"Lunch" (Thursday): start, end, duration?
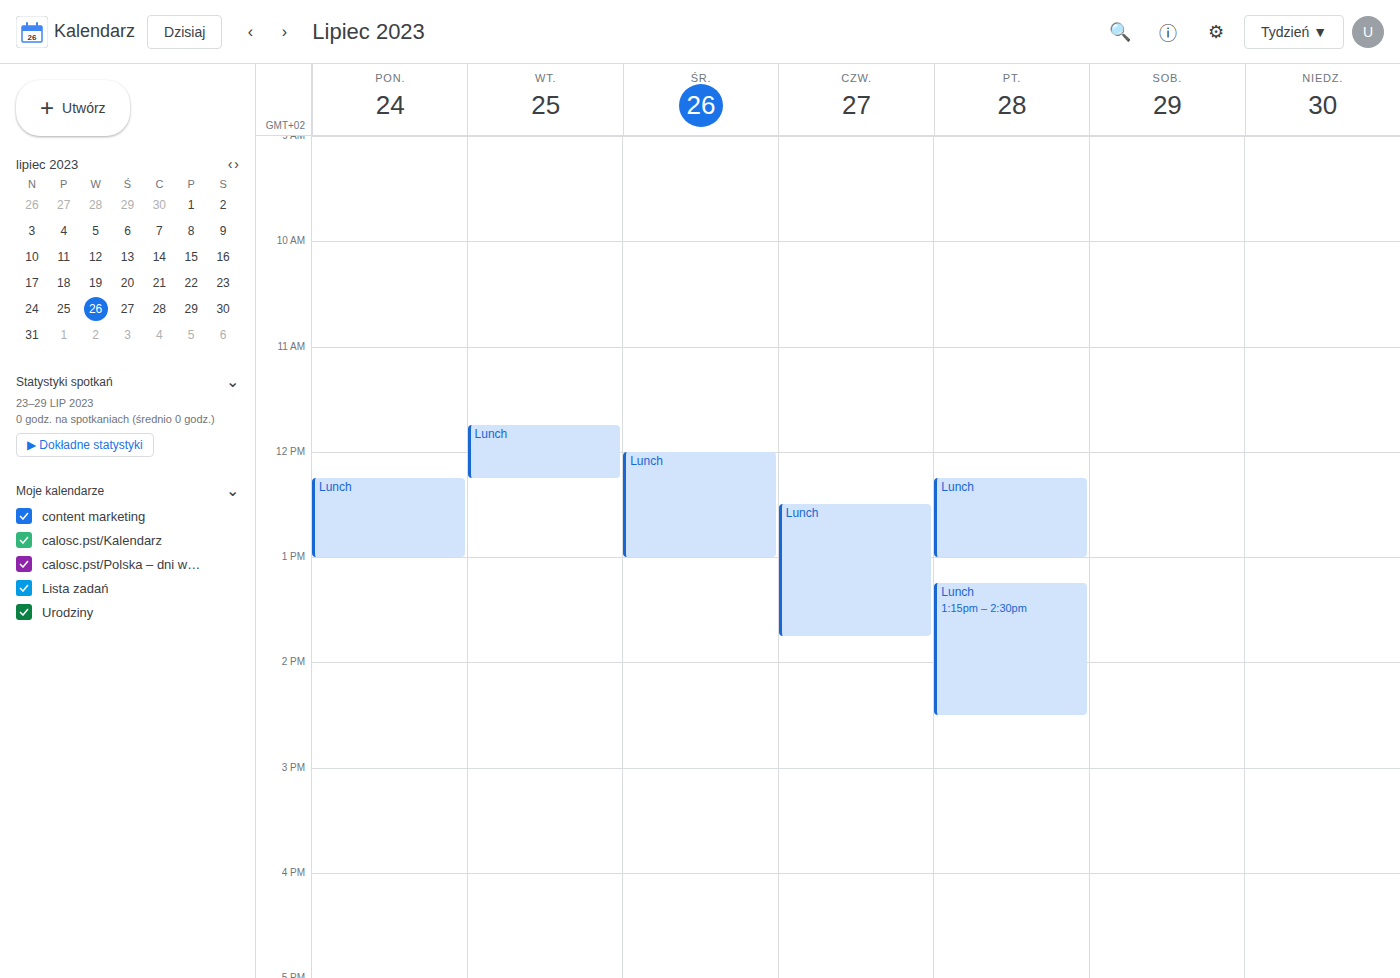
12:30 PM to 1:45 PM, 1 hour 15 minutes